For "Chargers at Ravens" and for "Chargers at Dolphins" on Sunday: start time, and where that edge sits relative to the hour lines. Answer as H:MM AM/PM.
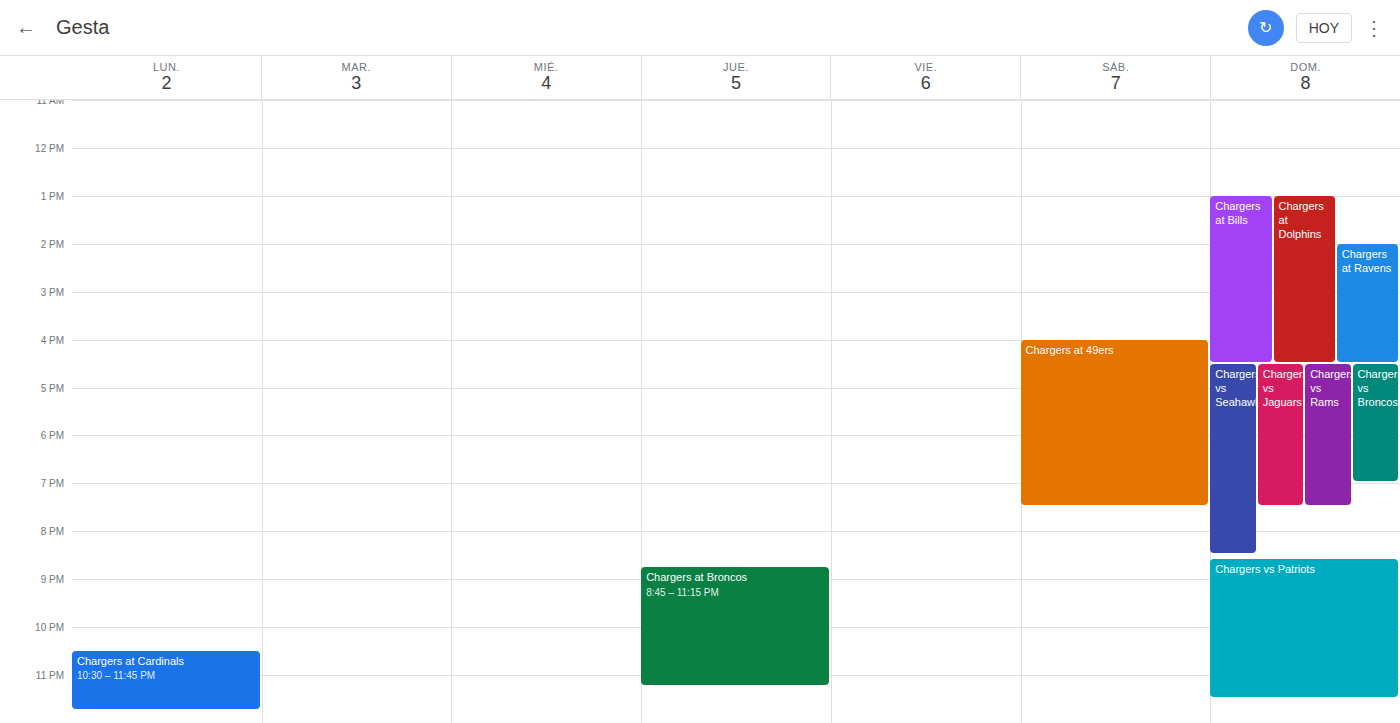
"Chargers at Ravens": 2:00 PM, exactly on the 2 PM line. "Chargers at Dolphins": 1:00 PM, exactly on the 1 PM line.